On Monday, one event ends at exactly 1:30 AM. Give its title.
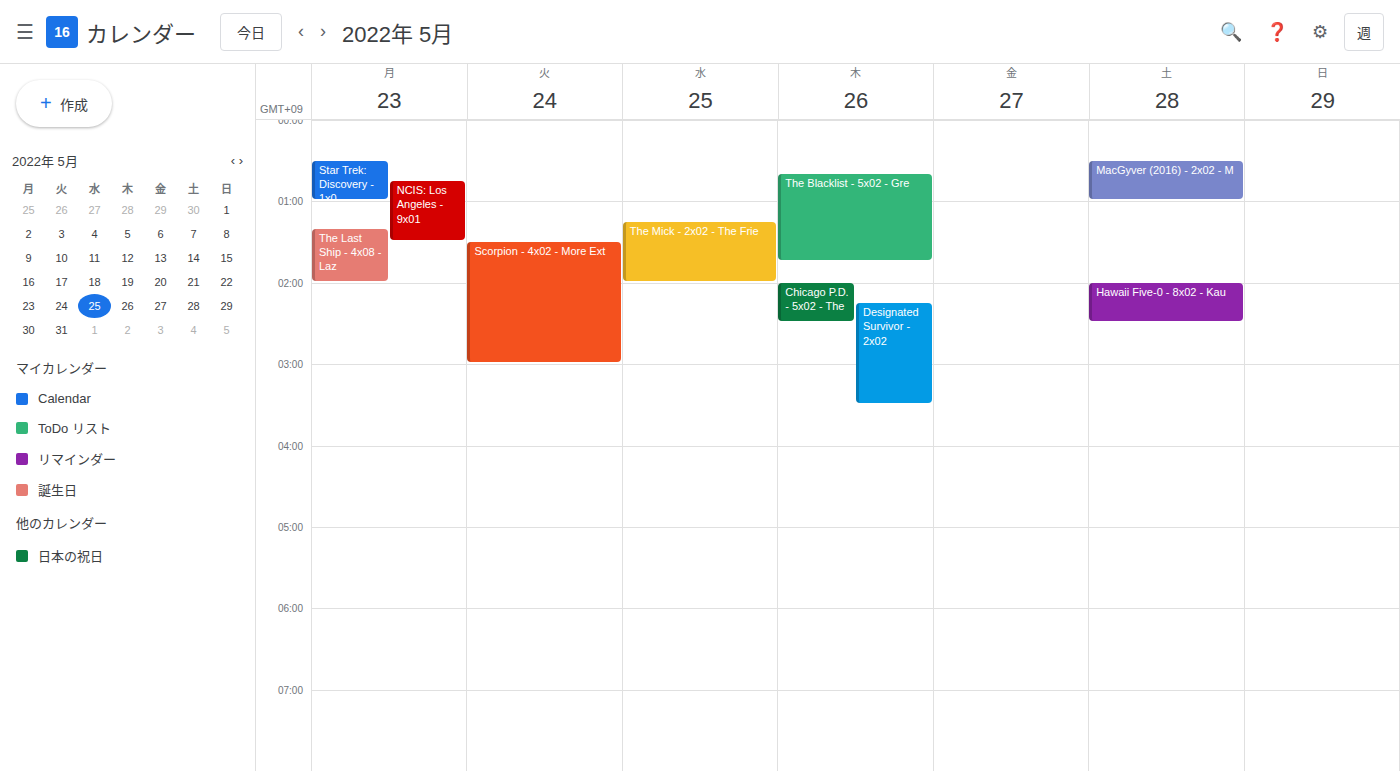
"NCIS: Los Angeles - 9x01"